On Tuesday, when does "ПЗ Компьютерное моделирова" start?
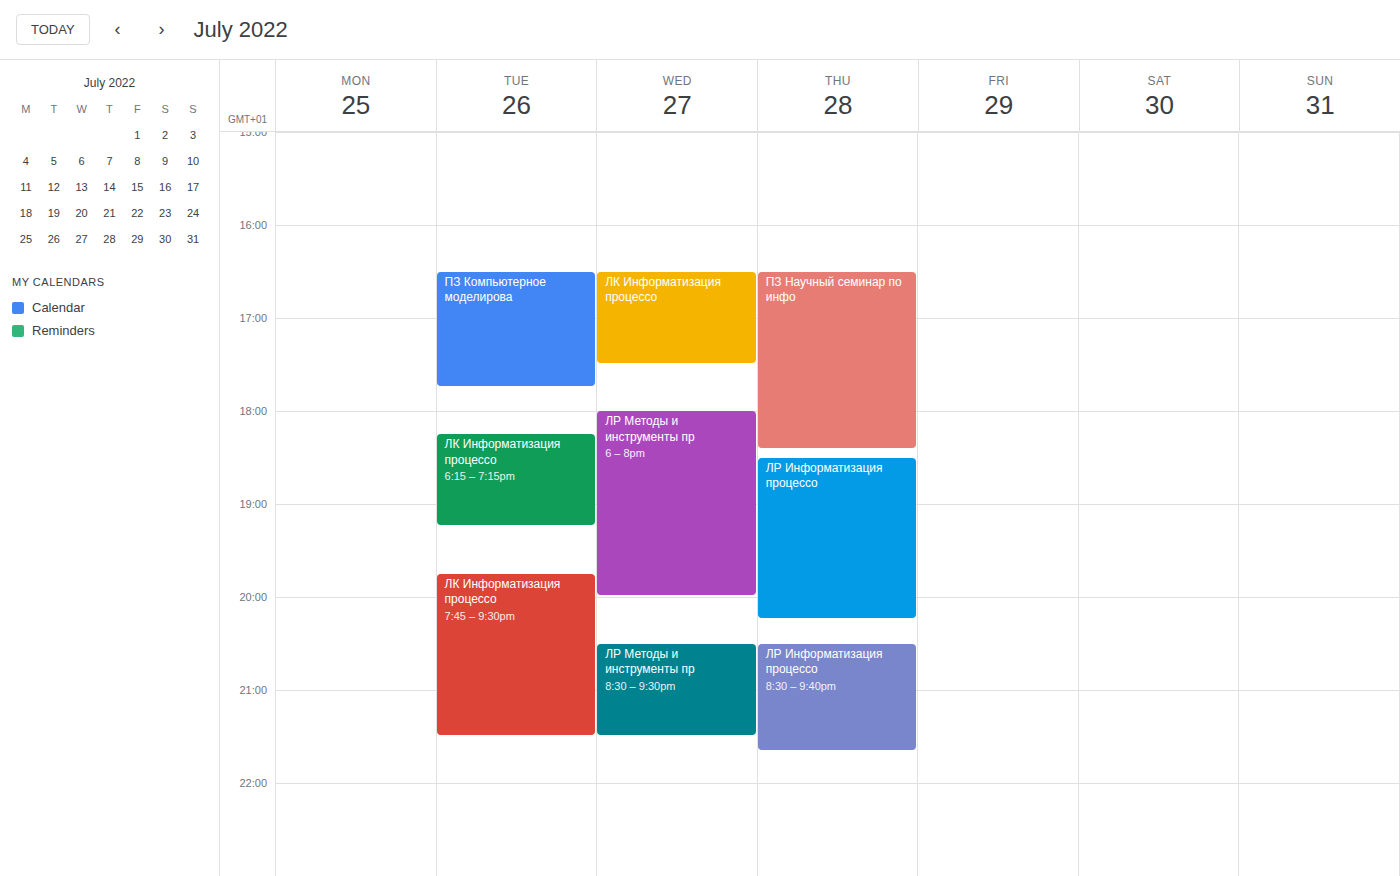
16:30